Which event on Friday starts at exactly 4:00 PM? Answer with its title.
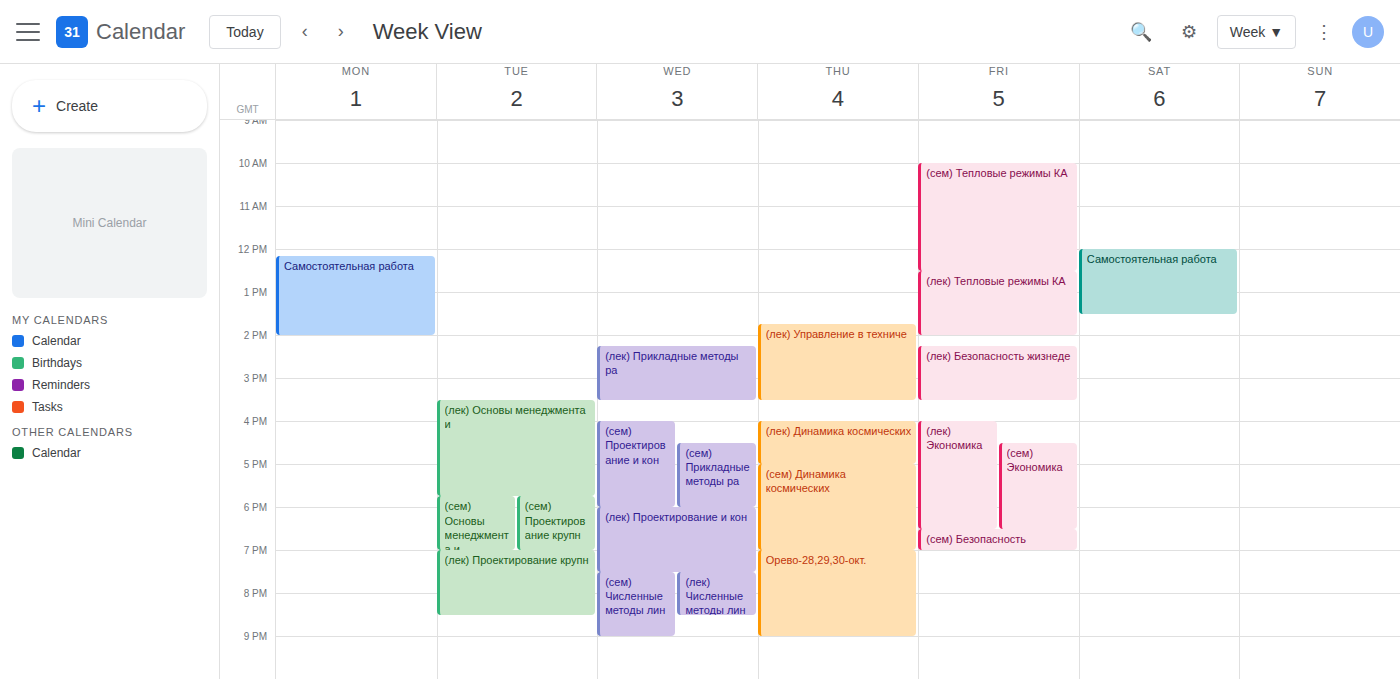
"(лек) Экономика"